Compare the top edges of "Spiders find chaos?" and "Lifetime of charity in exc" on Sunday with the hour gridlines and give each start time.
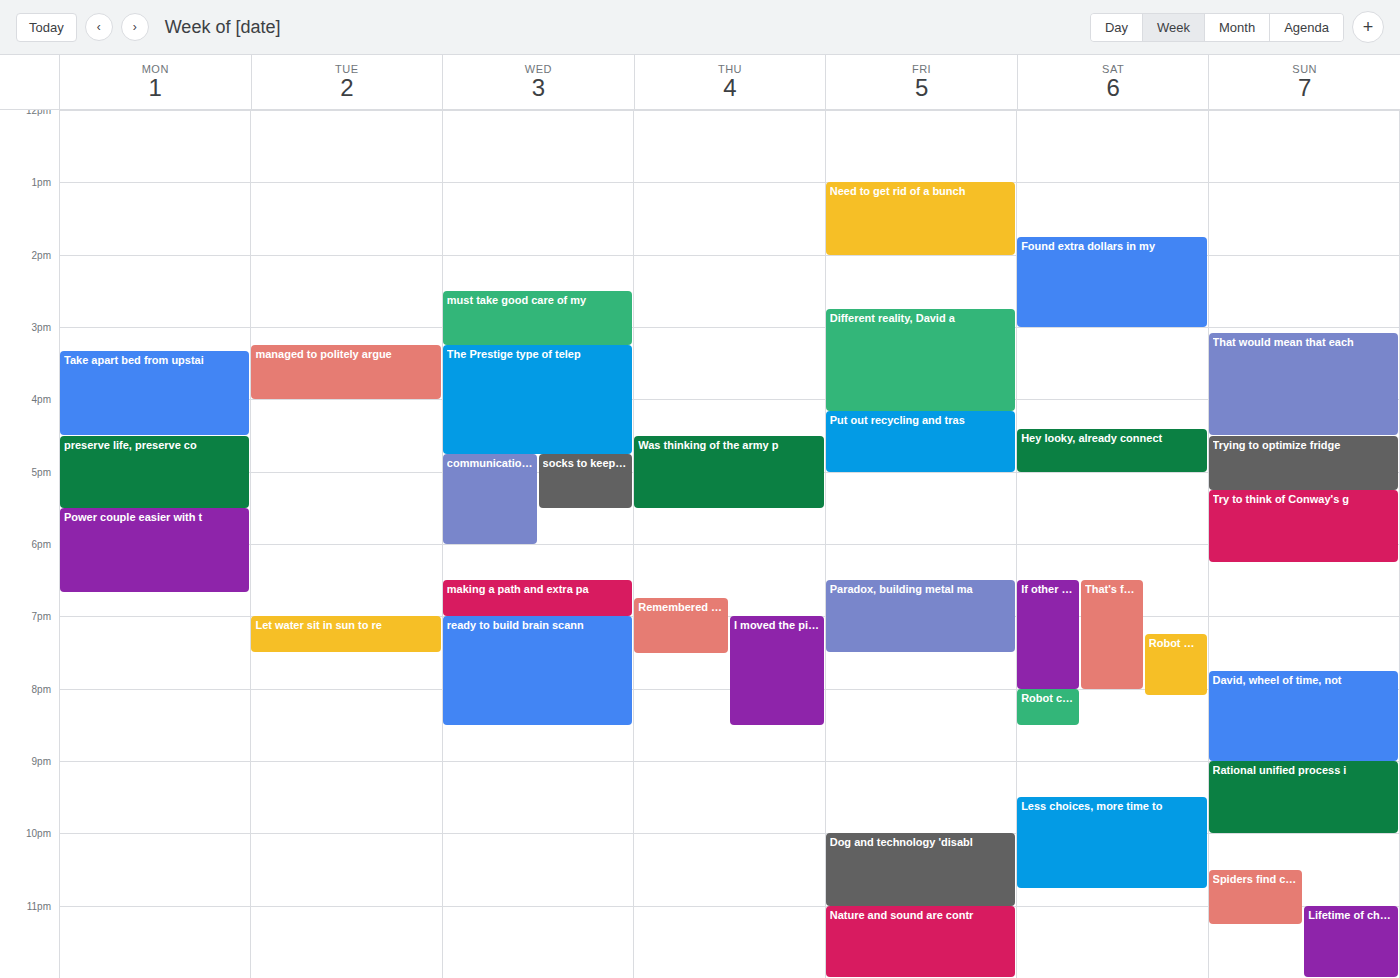
"Spiders find chaos?": 10:30 PM, halfway between the 10 PM and 11 PM lines. "Lifetime of charity in exc": 11:00 PM, exactly on the 11 PM line.